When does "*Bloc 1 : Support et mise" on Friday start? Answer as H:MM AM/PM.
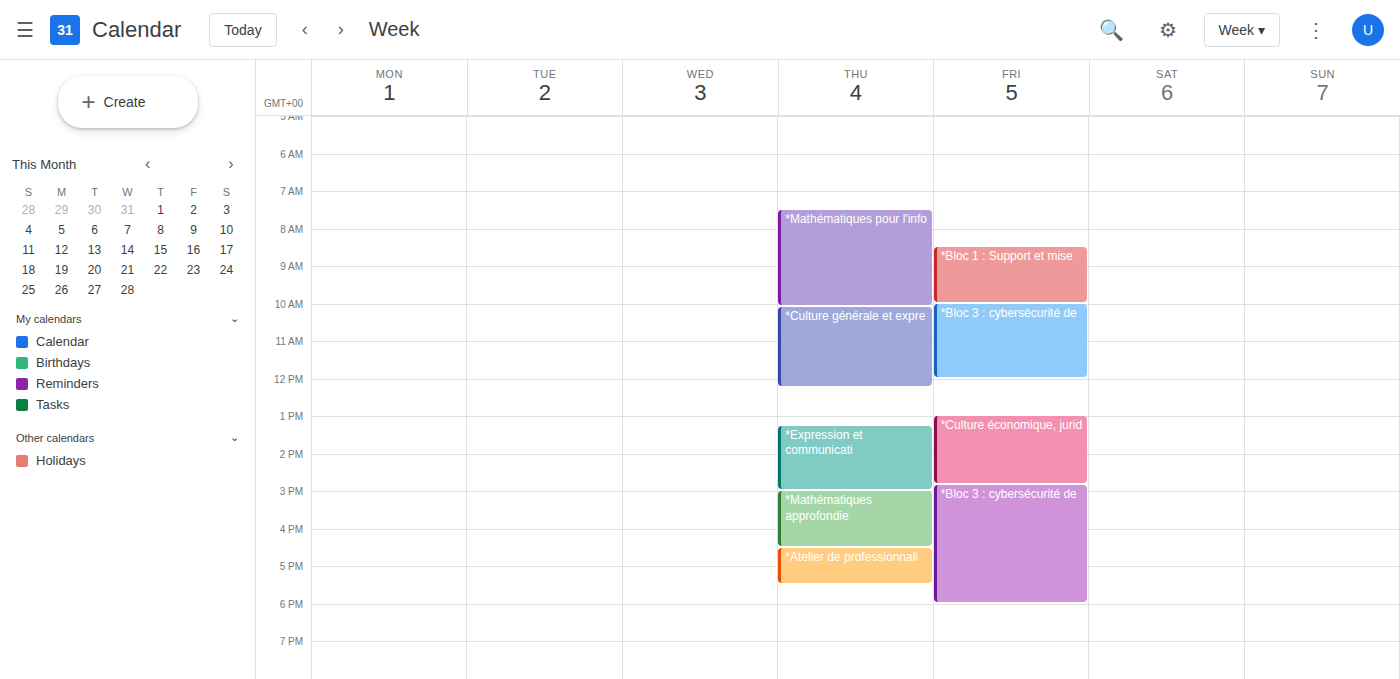
8:30 AM